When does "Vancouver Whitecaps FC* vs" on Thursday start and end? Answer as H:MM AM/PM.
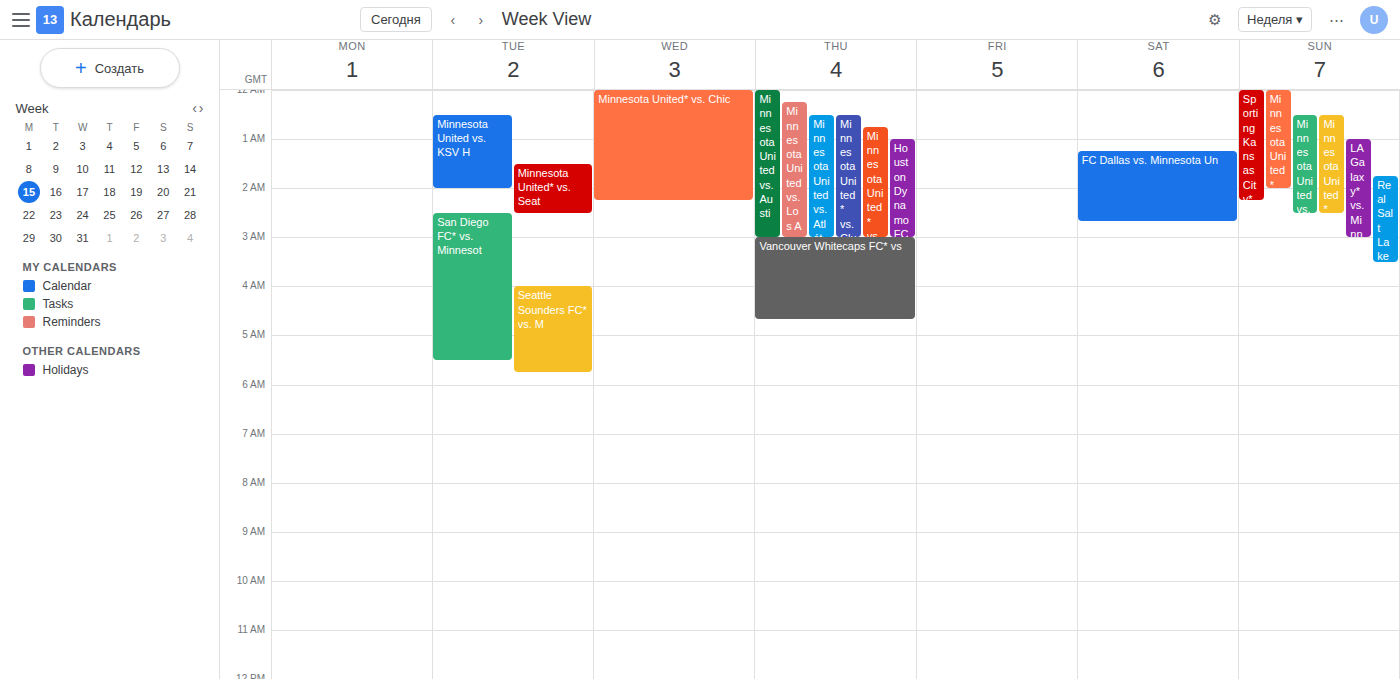
3:00 AM to 4:40 AM